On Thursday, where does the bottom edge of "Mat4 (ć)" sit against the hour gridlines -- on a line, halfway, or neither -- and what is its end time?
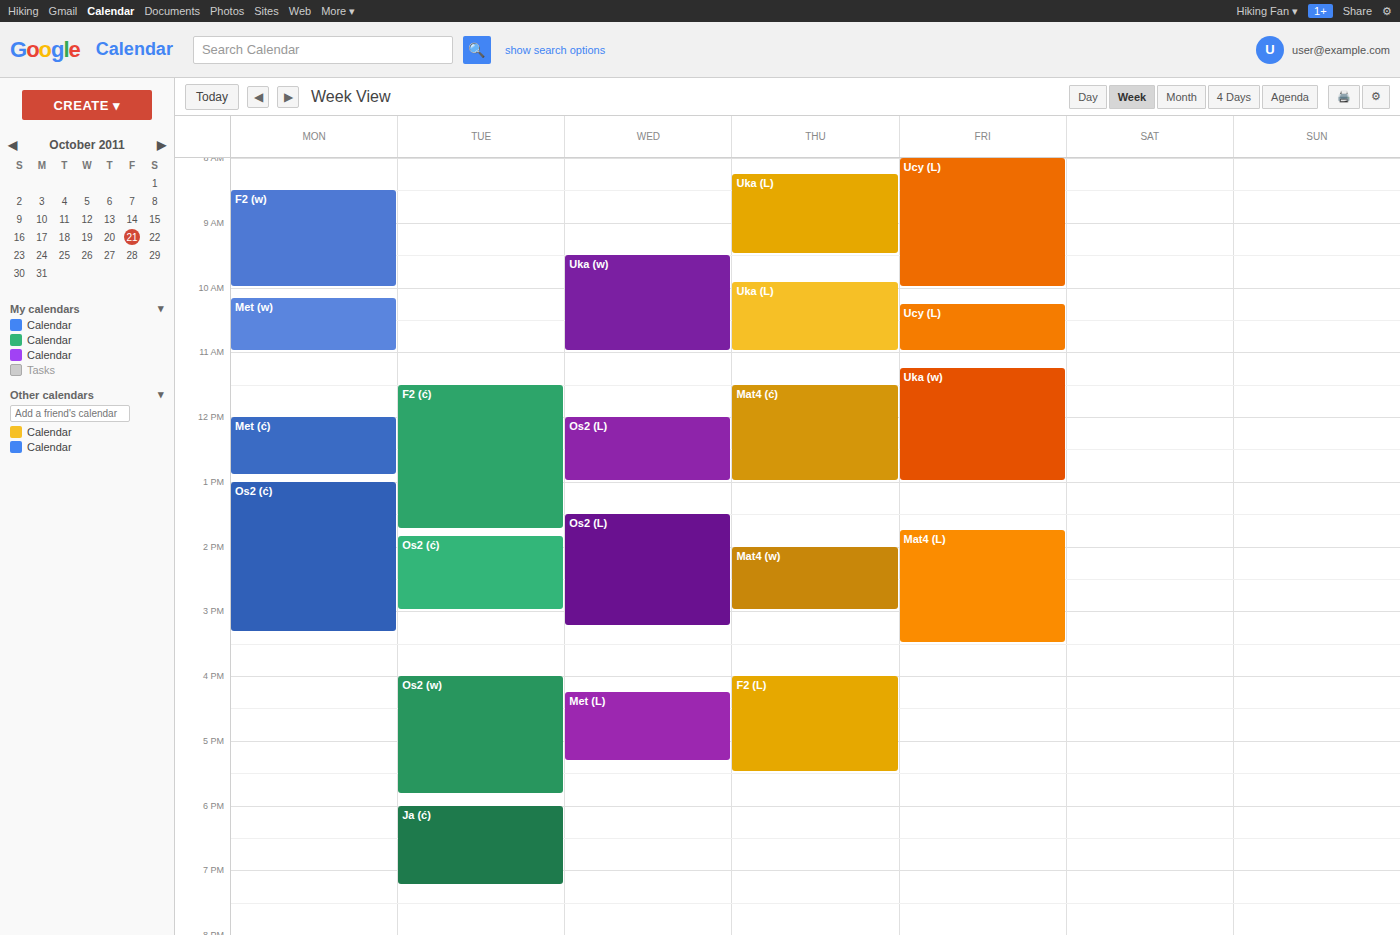
1:00 PM -- exactly on the 1 PM line.